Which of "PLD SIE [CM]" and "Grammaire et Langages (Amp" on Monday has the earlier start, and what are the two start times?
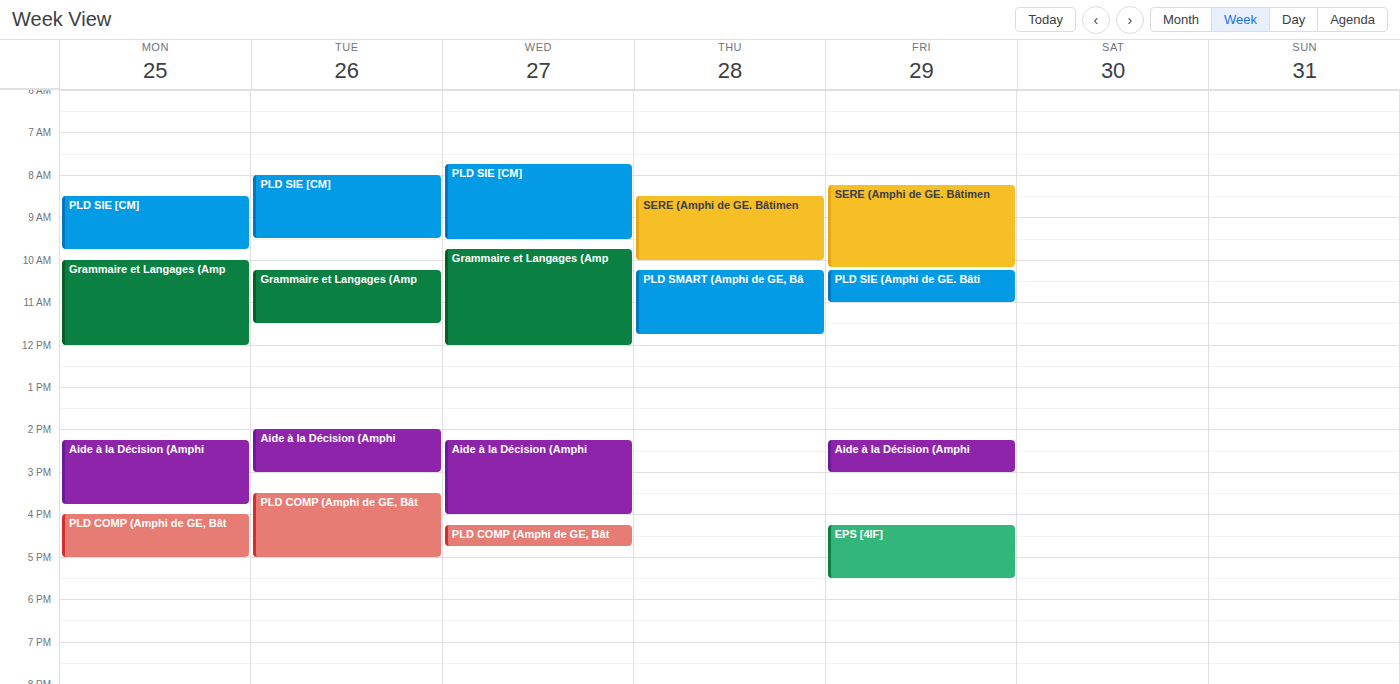
"PLD SIE [CM]" 08:30; "Grammaire et Langages (Amp" 10:00.